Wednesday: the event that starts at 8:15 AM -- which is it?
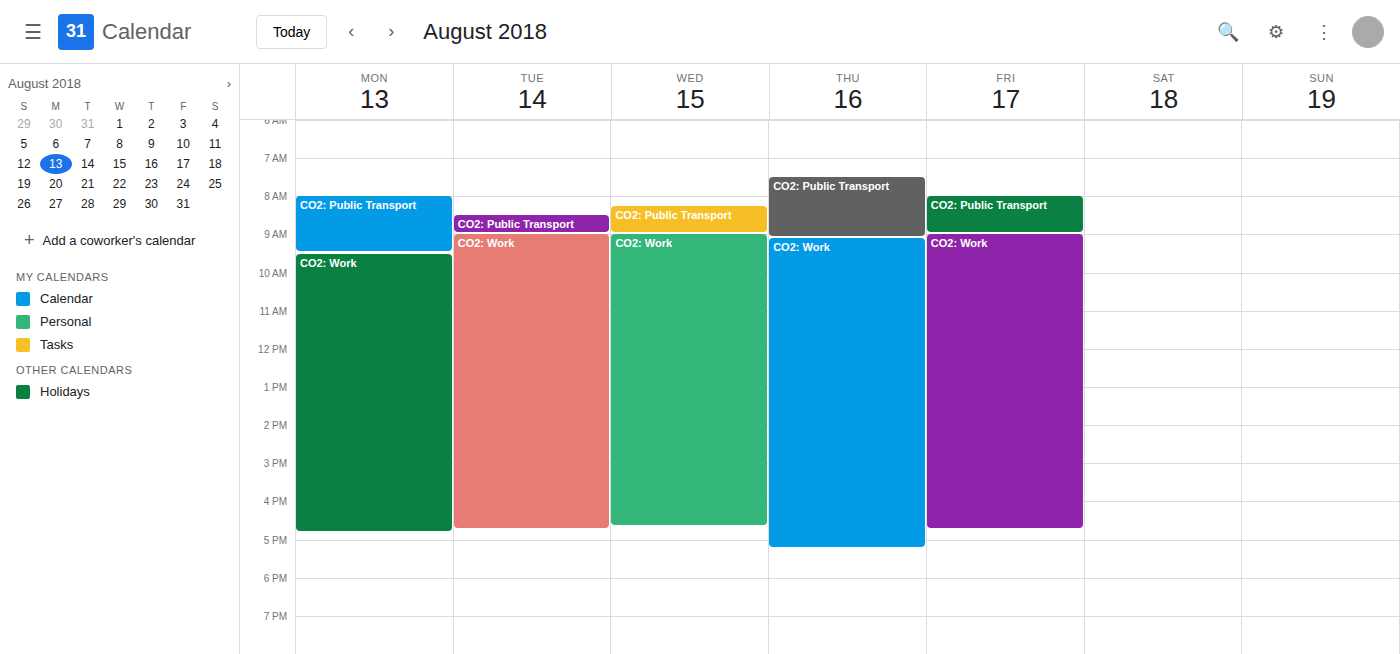
"CO2: Public Transport"